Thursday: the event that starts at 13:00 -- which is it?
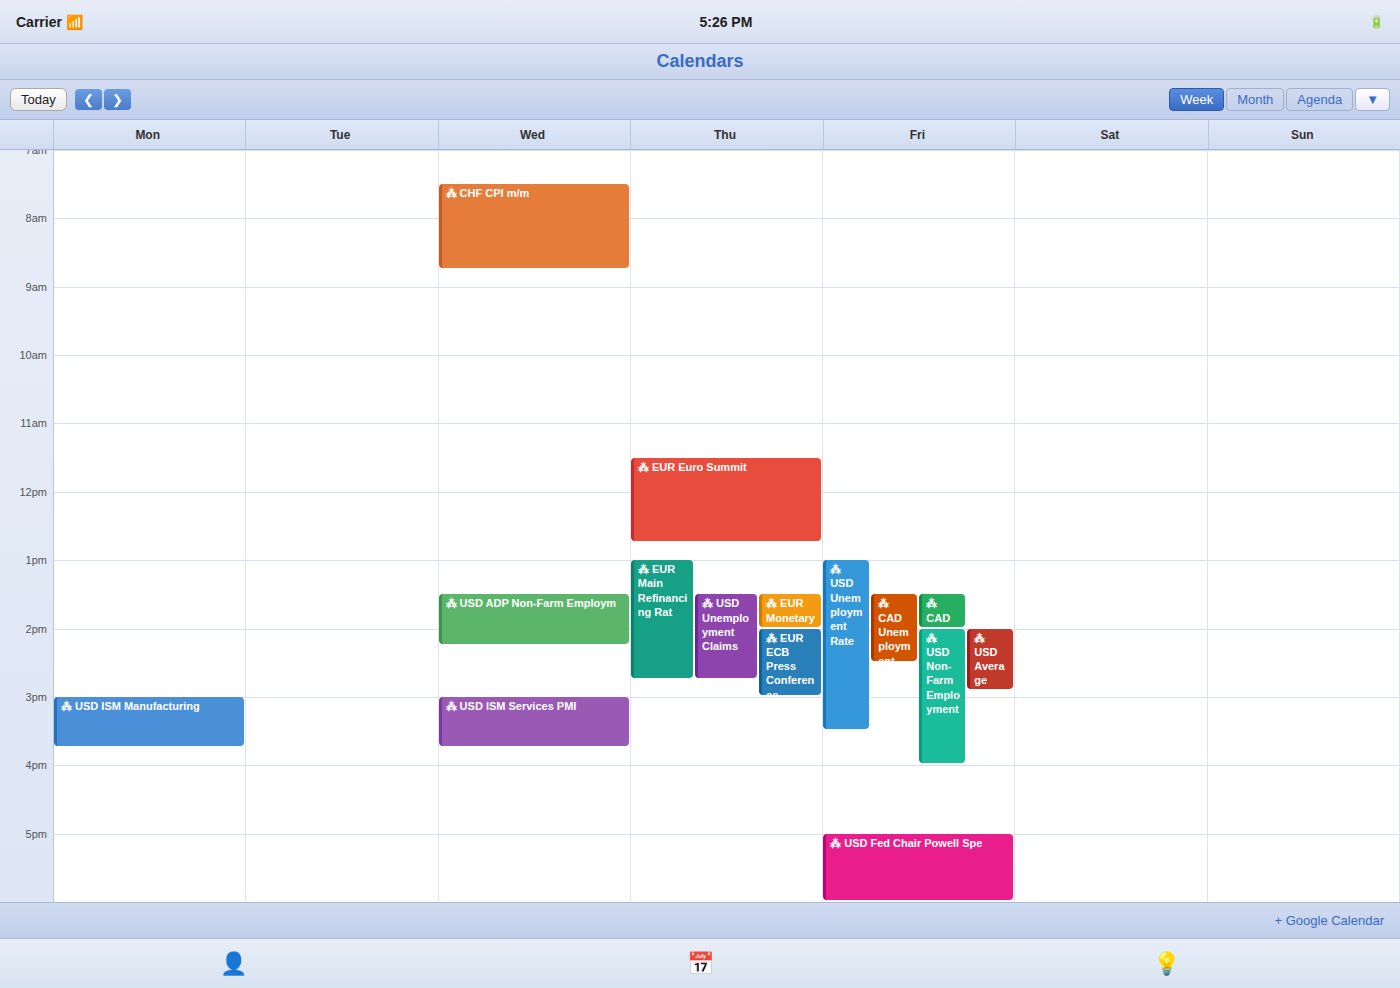
"⁂ EUR Main Refinancing Rat"